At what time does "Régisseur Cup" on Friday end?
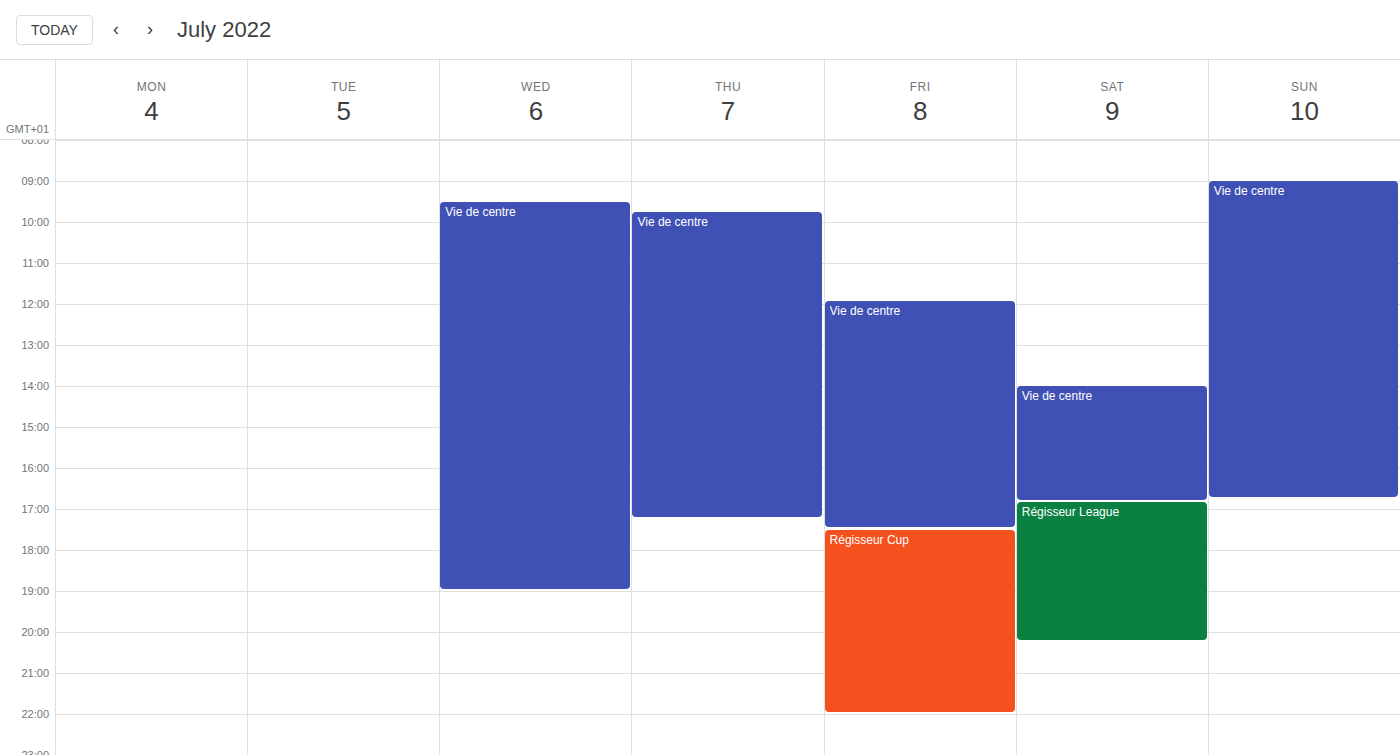
10:00 PM